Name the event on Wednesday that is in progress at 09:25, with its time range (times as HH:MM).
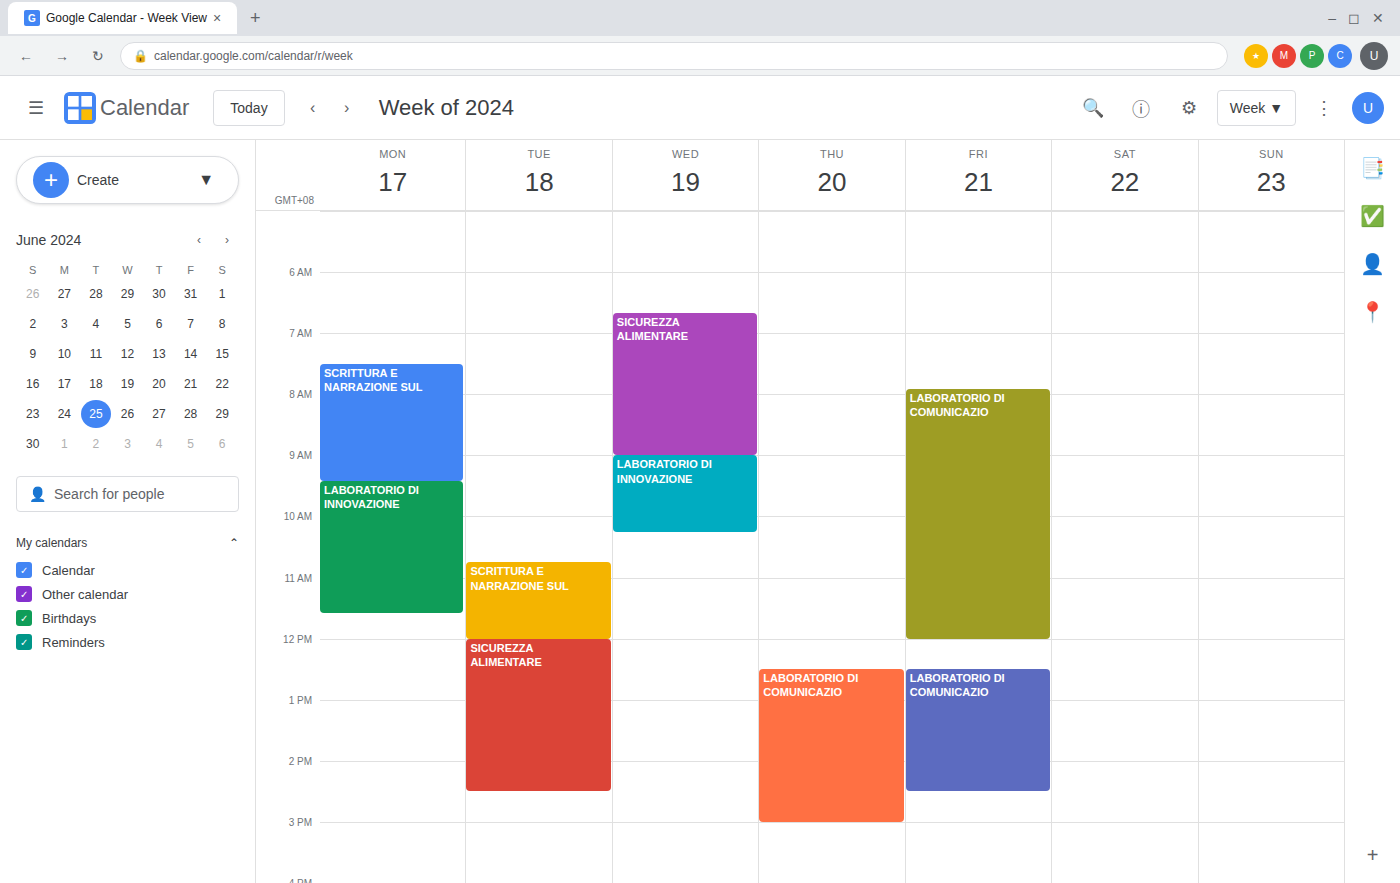
"LABORATORIO DI INNOVAZIONE", 09:00 to 10:15